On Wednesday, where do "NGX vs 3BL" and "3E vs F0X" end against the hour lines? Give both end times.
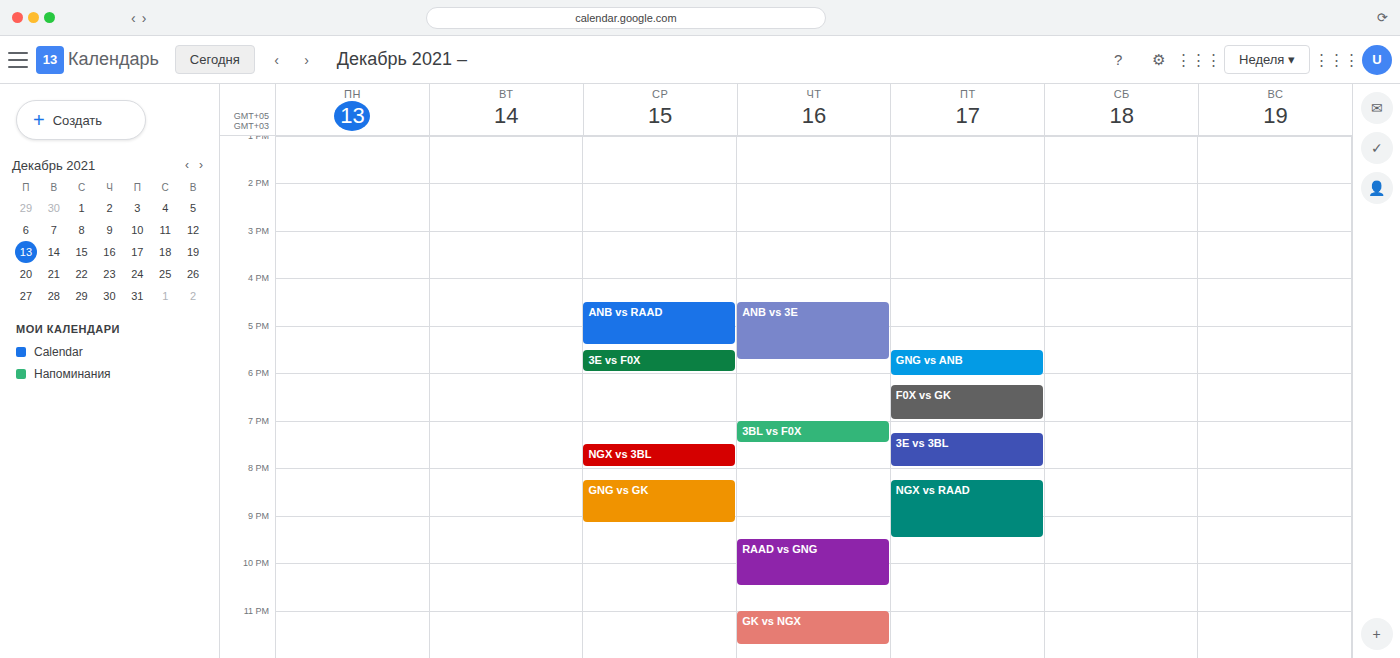
"NGX vs 3BL": 8:00 PM, exactly on the 8 PM line. "3E vs F0X": 6:00 PM, exactly on the 6 PM line.